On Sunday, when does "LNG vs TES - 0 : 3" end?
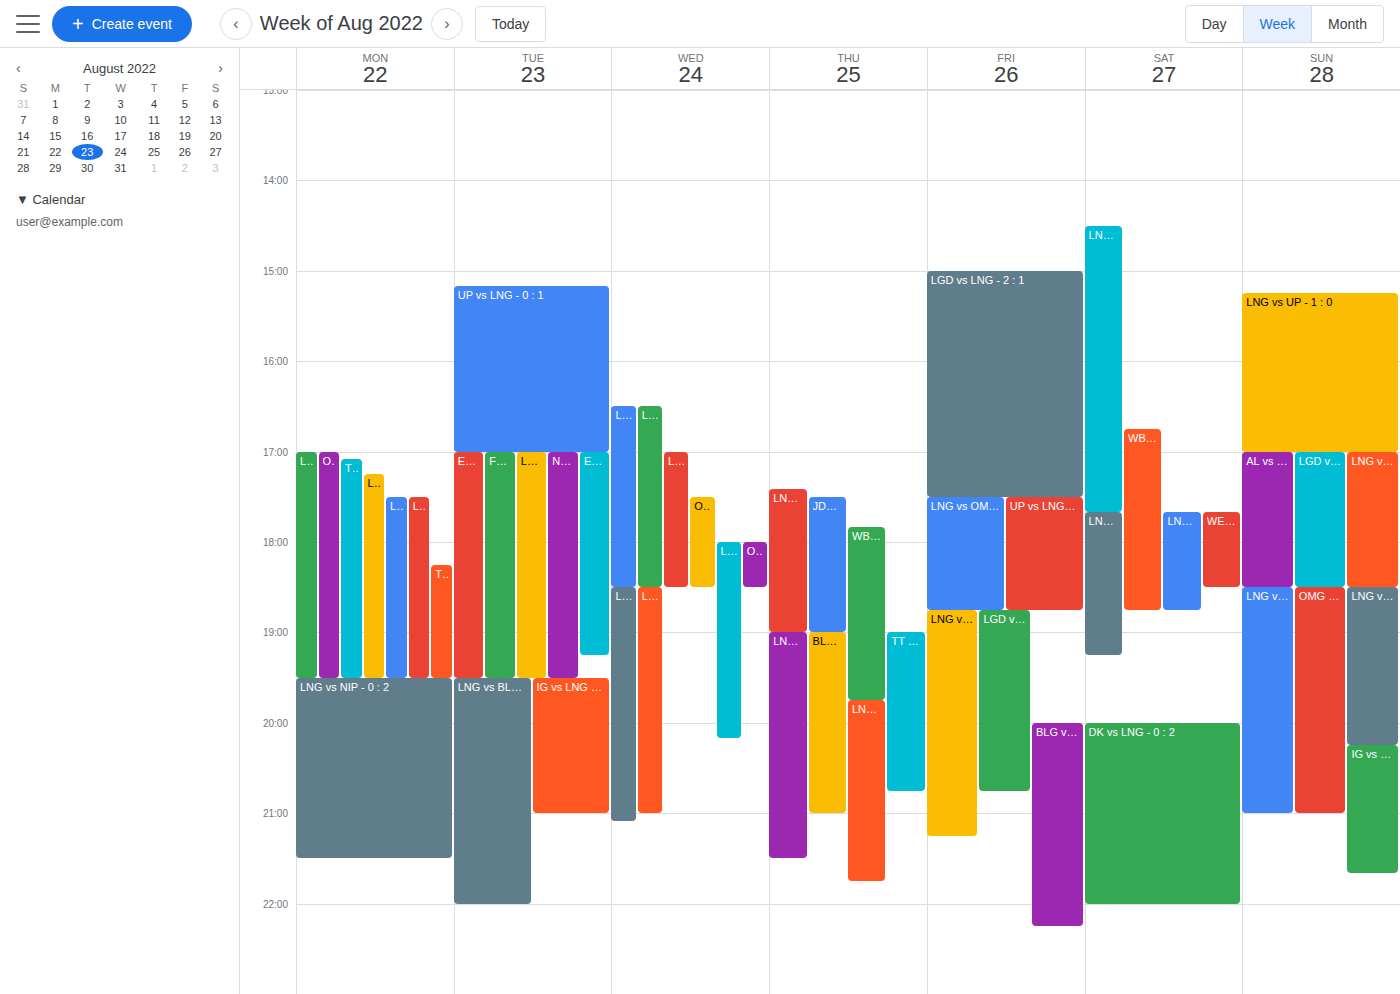
8:15 PM